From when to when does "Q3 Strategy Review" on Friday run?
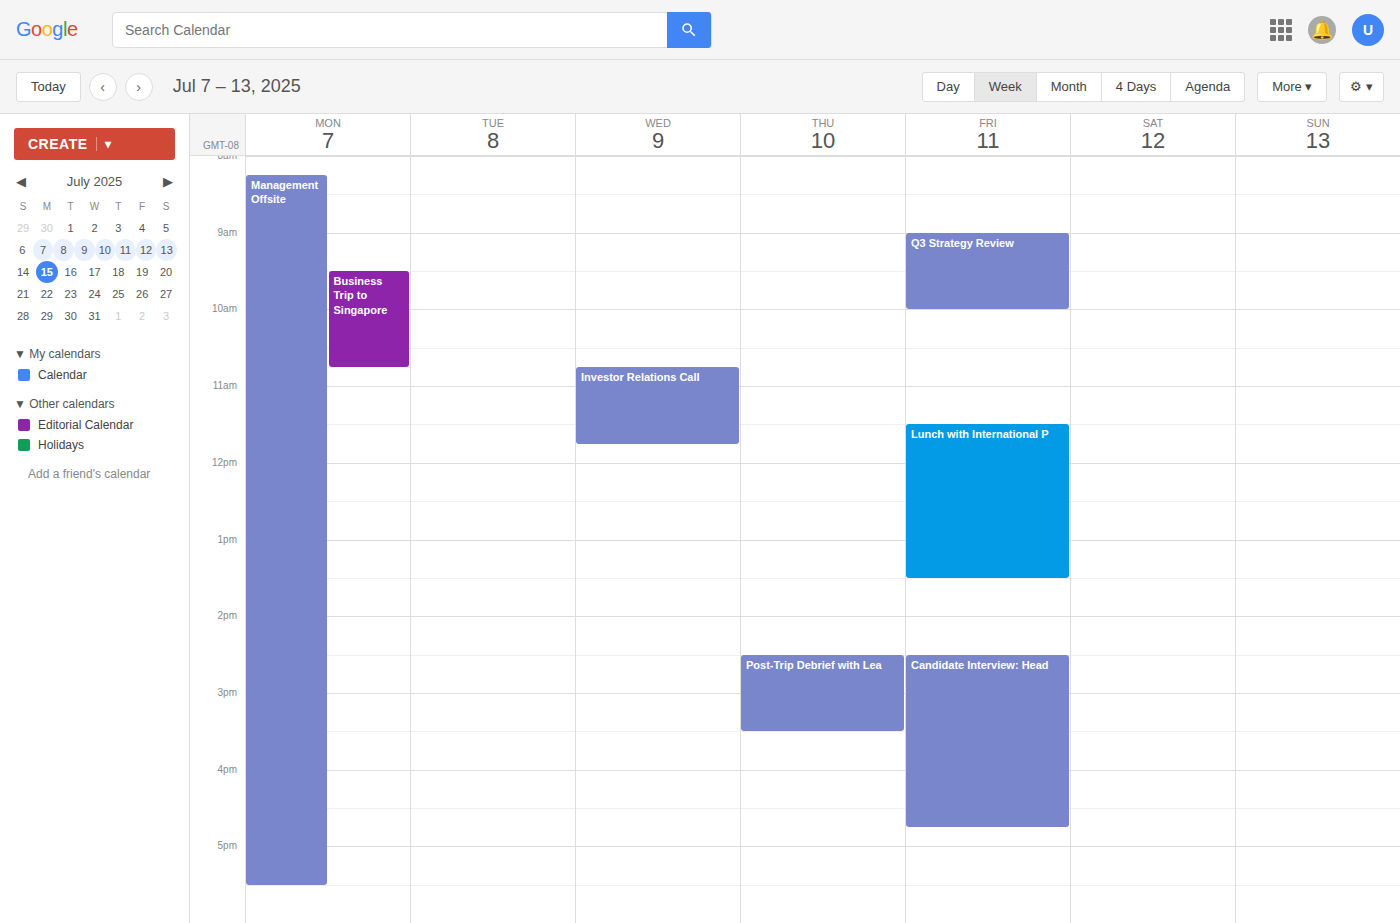
9:00 AM to 10:00 AM